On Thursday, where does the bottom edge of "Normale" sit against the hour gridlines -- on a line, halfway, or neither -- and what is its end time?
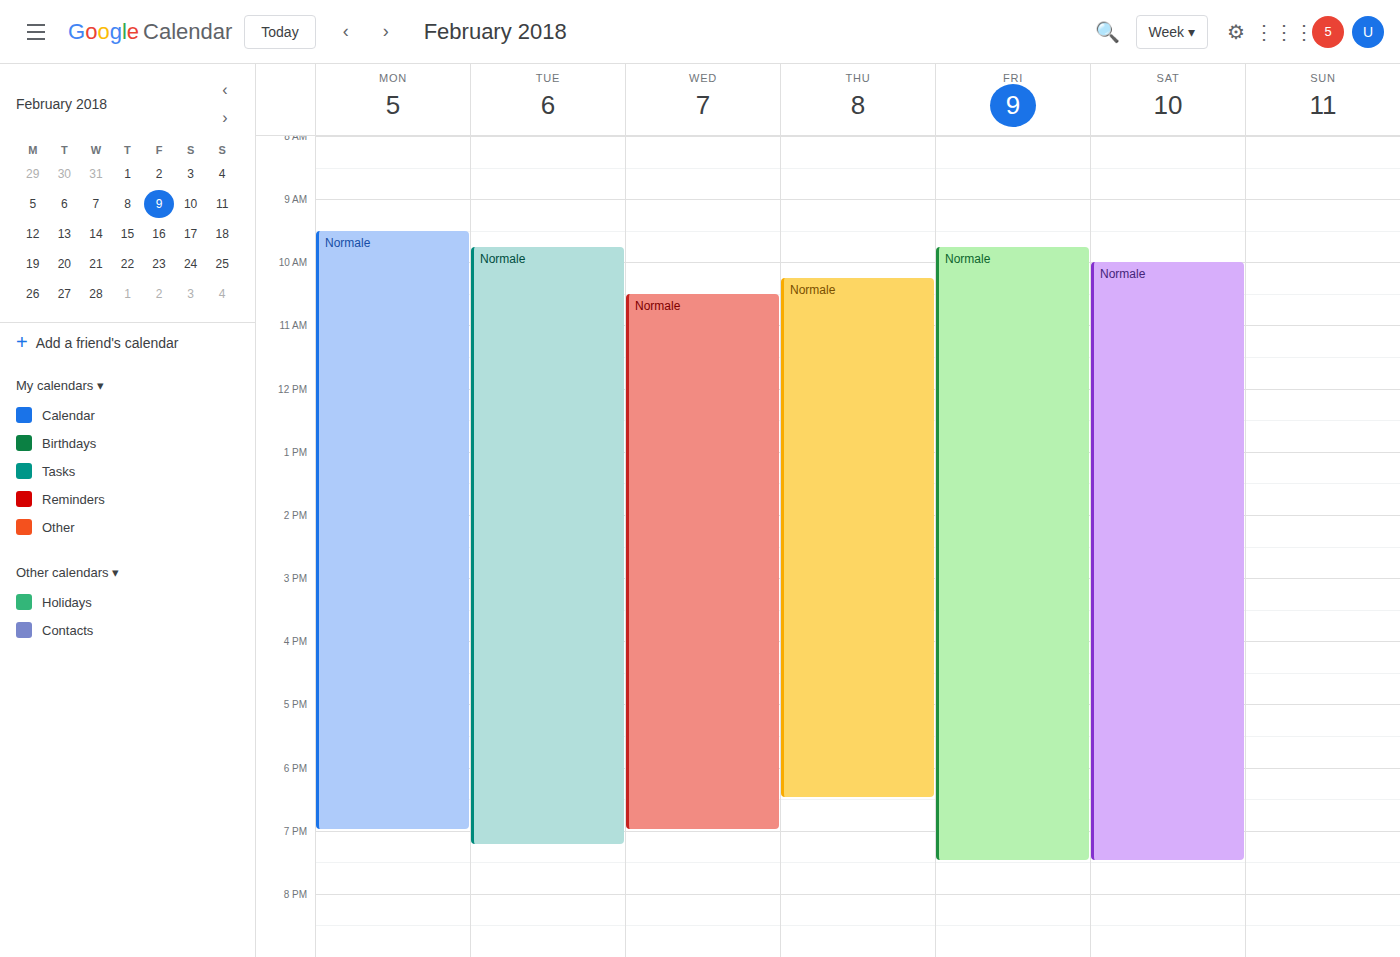
6:30 PM -- halfway between the 6 PM and 7 PM lines.